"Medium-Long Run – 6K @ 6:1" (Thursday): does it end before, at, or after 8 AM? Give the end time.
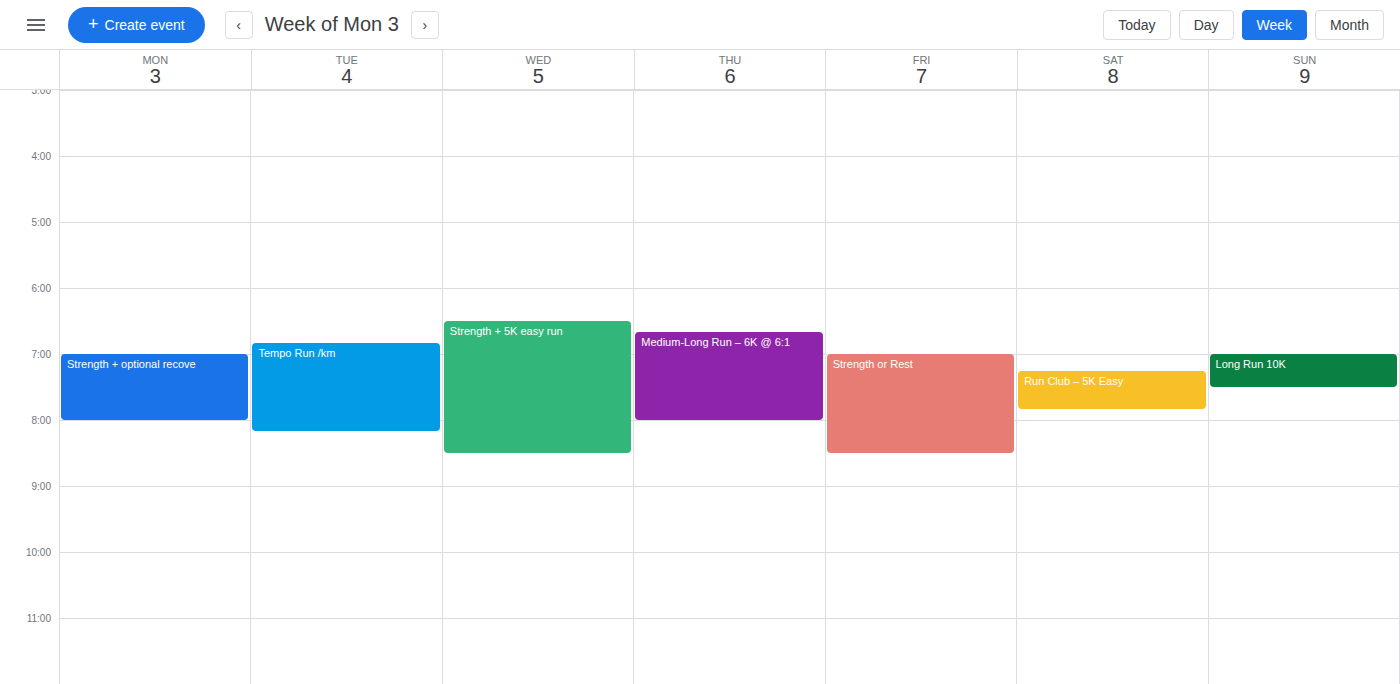
8:00 AM -- exactly at 8 AM, on the 8 AM line.